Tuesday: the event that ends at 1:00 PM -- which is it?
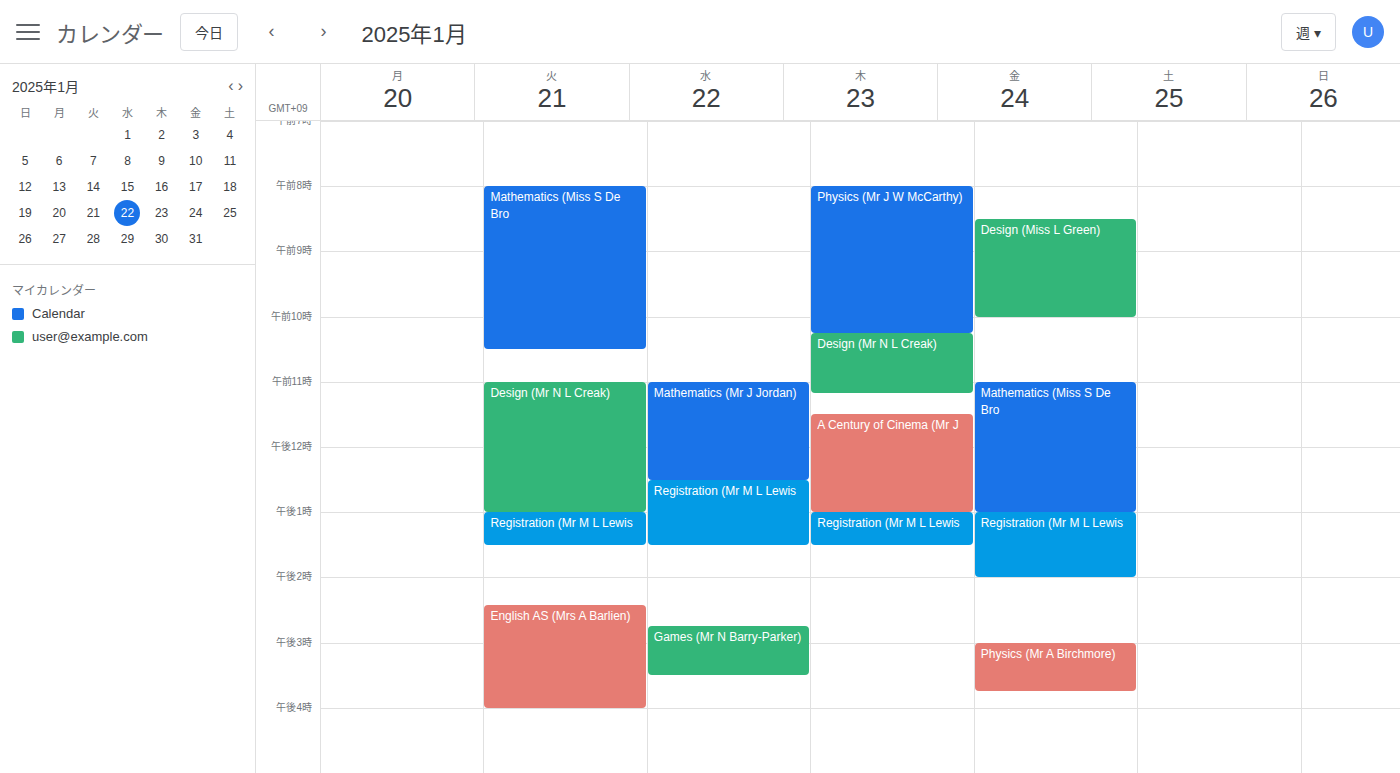
"Design (Mr N L Creak)"